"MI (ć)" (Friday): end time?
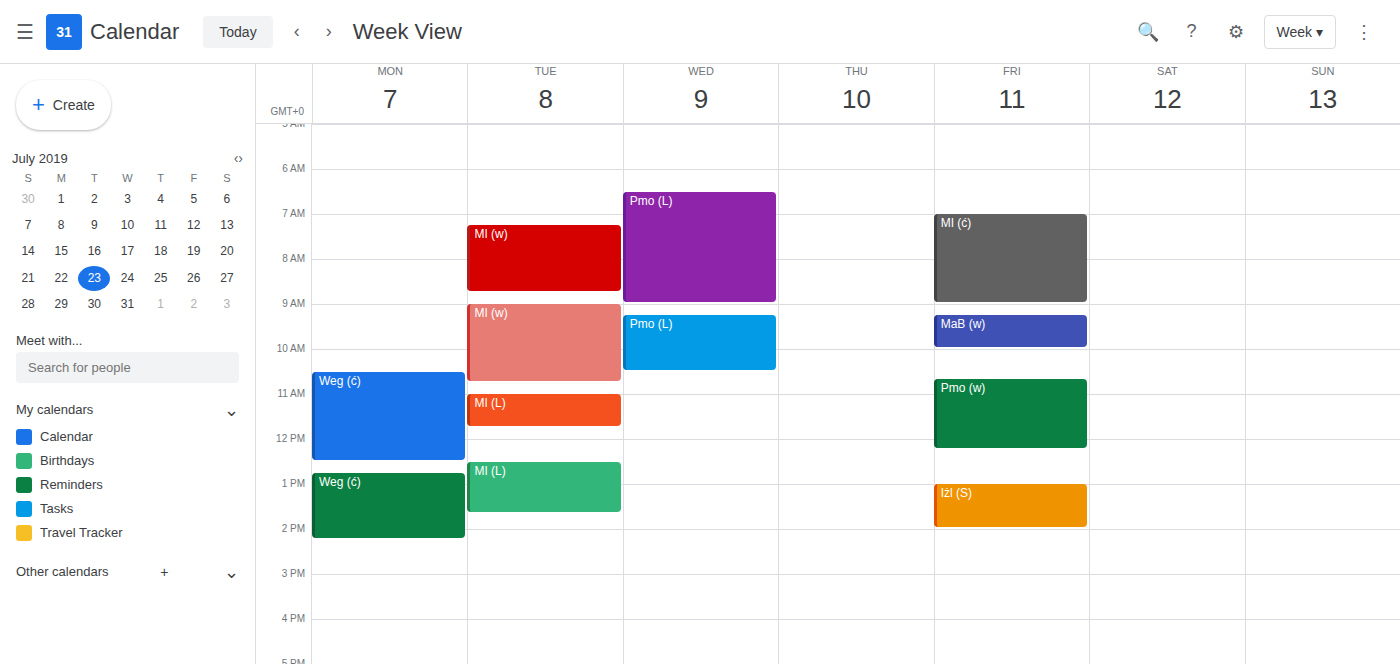
09:00